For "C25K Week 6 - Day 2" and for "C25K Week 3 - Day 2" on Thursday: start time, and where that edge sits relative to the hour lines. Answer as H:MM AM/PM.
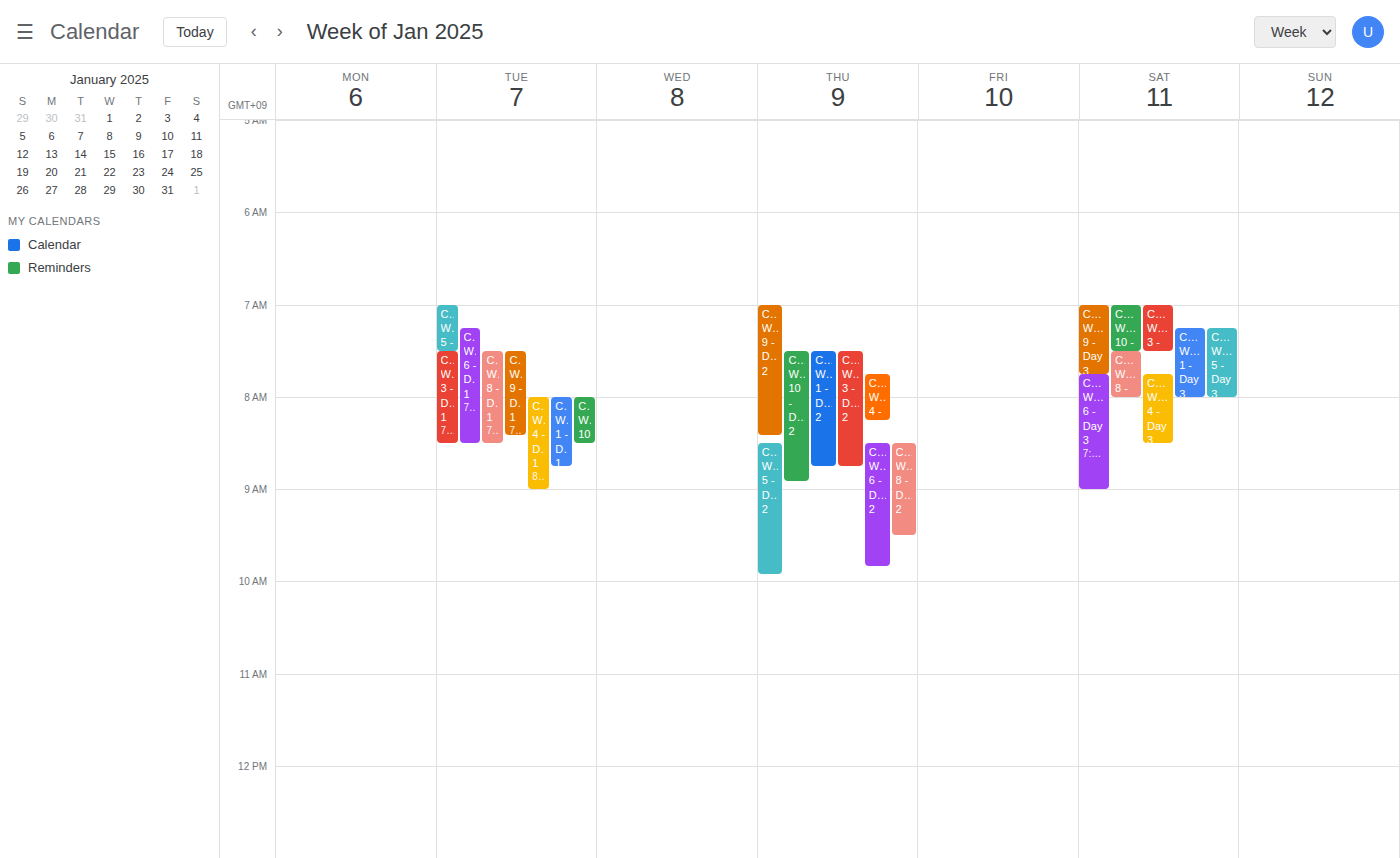
"C25K Week 6 - Day 2": 8:30 AM, halfway between the 8 AM and 9 AM lines. "C25K Week 3 - Day 2": 7:30 AM, halfway between the 7 AM and 8 AM lines.